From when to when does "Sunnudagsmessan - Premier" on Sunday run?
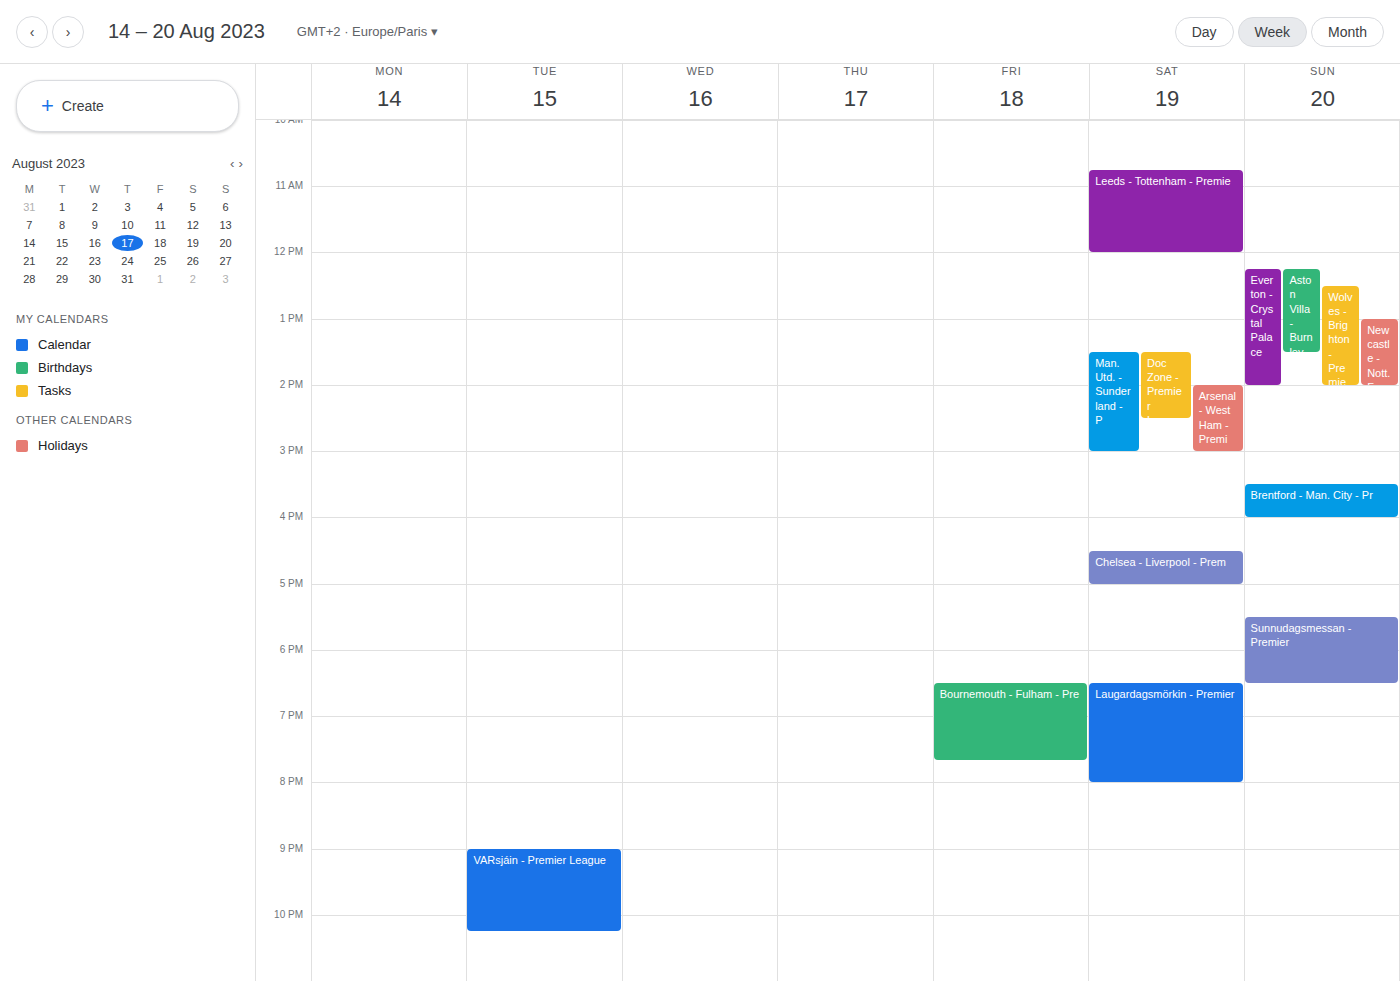
5:30 PM to 6:30 PM